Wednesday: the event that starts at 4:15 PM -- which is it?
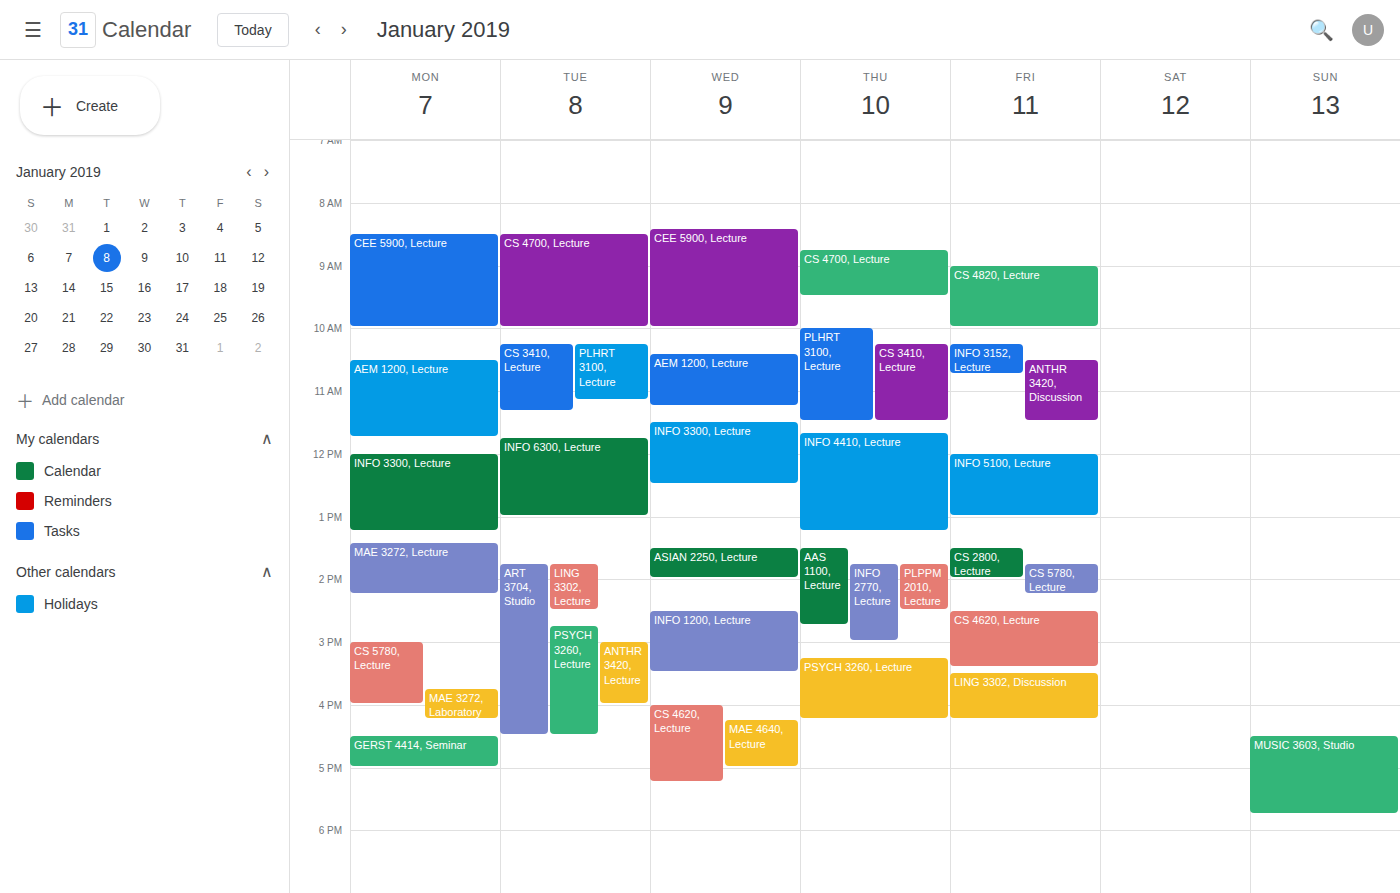
"MAE 4640, Lecture"